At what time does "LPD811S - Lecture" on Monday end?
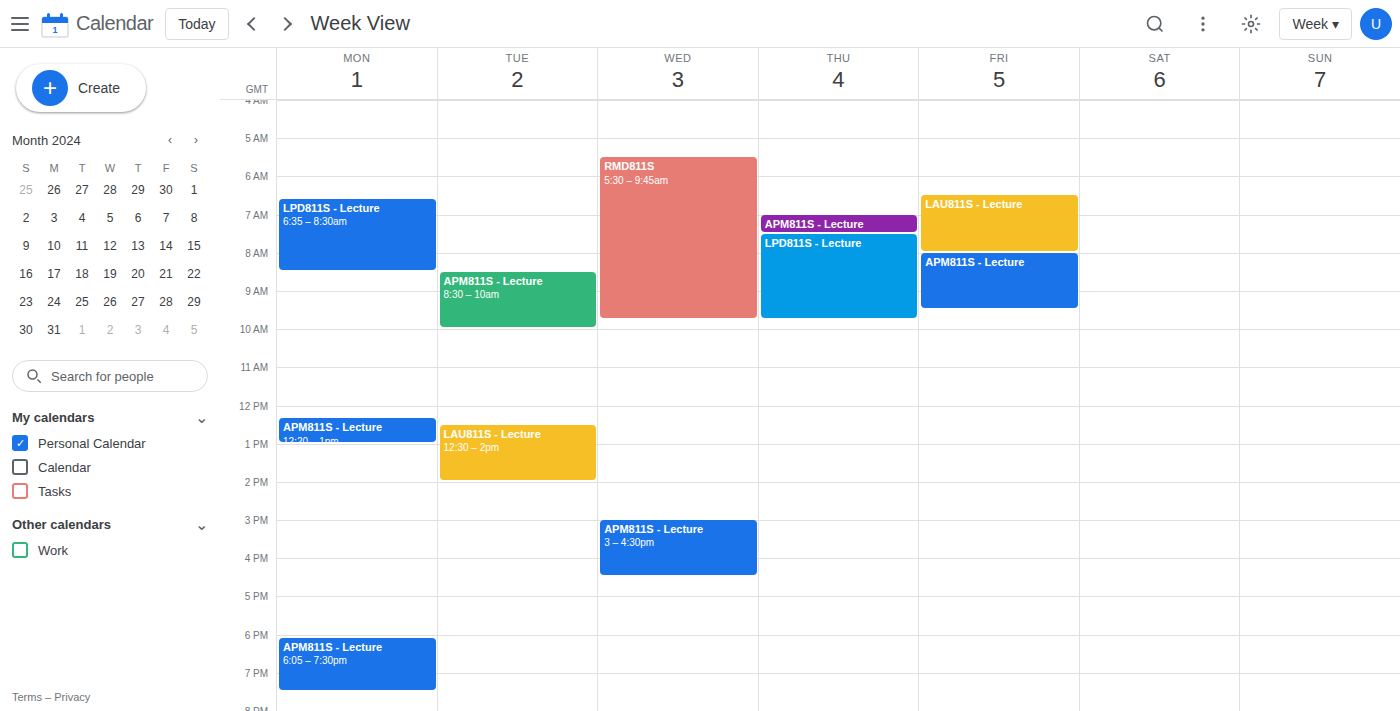
08:30